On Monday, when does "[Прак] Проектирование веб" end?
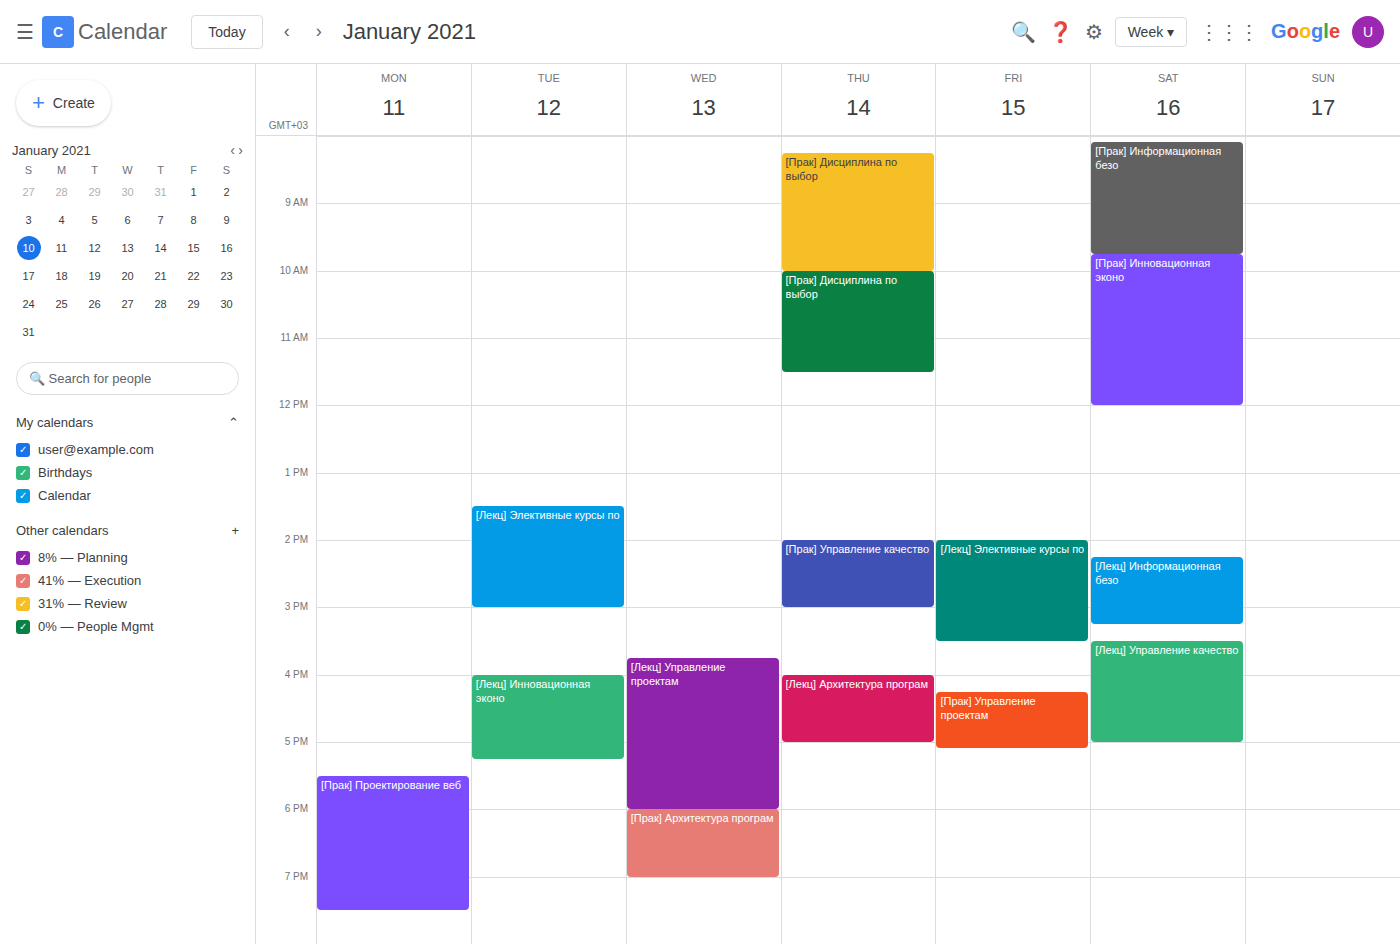
7:30 PM